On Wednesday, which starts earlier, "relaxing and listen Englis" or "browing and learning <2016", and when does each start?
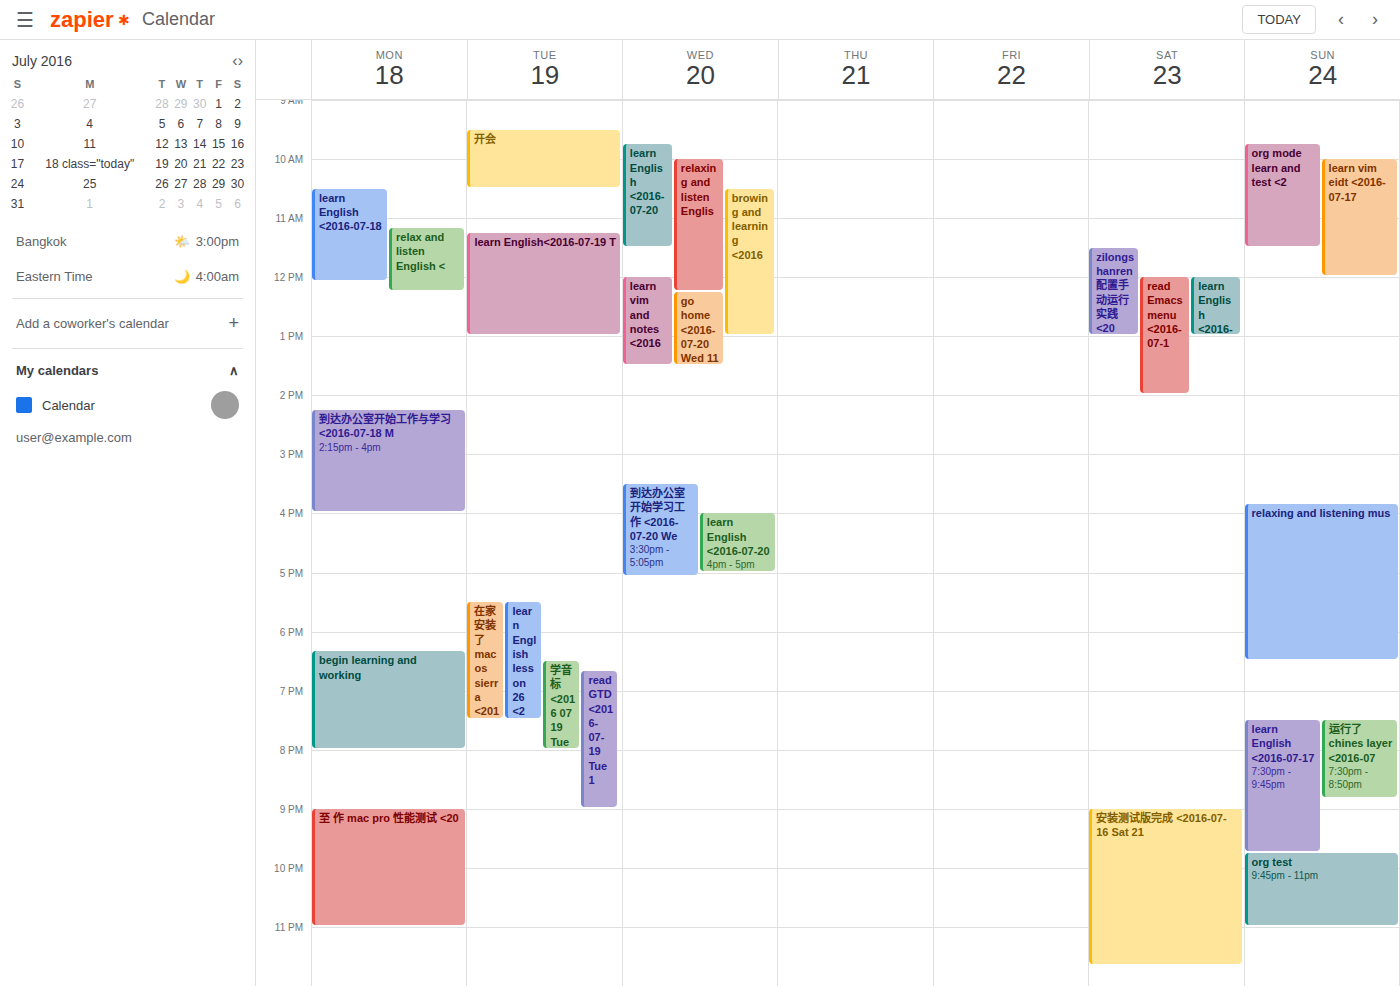
"relaxing and listen Englis" 10:00 AM; "browing and learning <2016" 10:30 AM.